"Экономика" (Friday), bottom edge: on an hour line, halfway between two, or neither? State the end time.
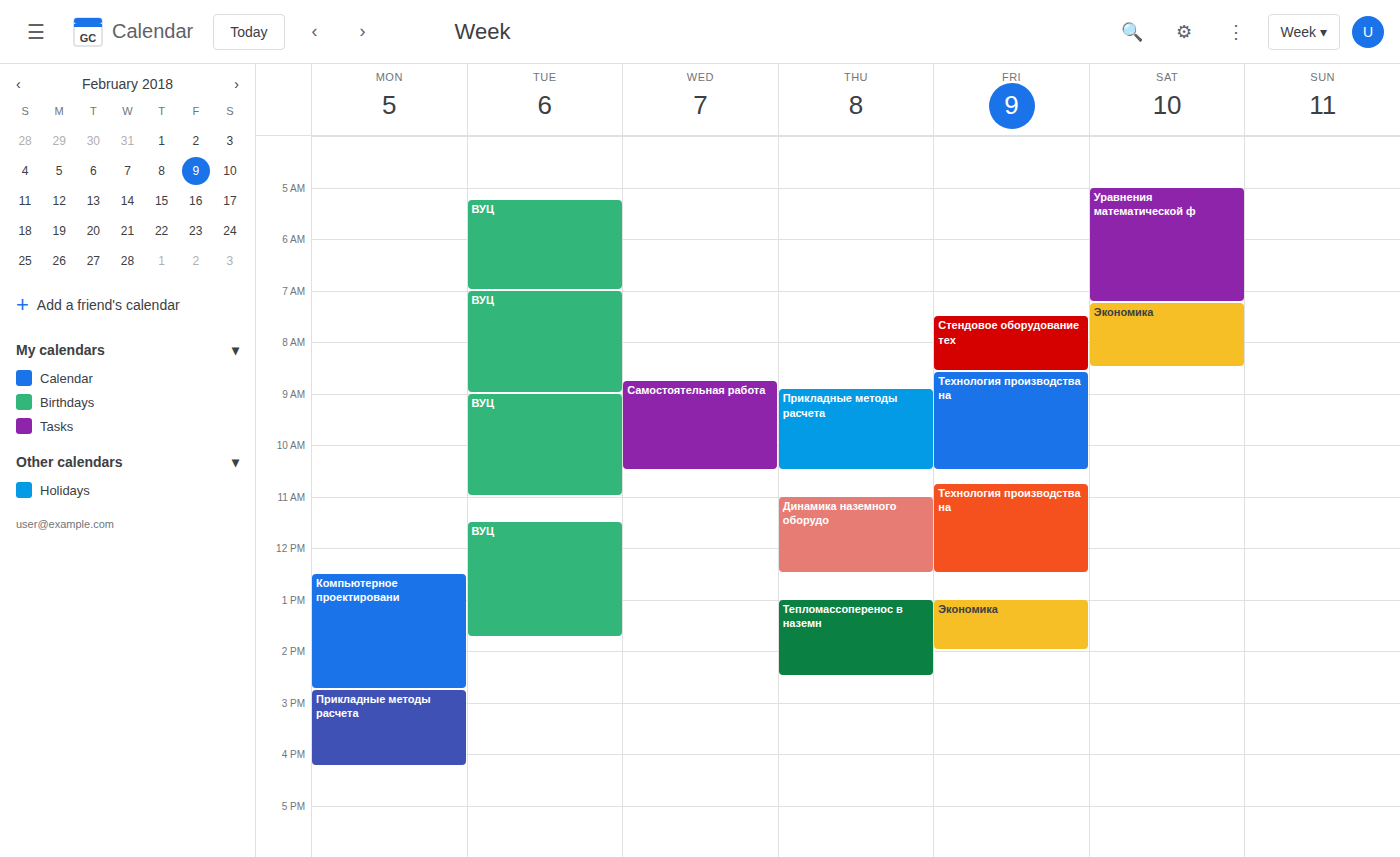
2:00 PM -- exactly on the 2 PM line.